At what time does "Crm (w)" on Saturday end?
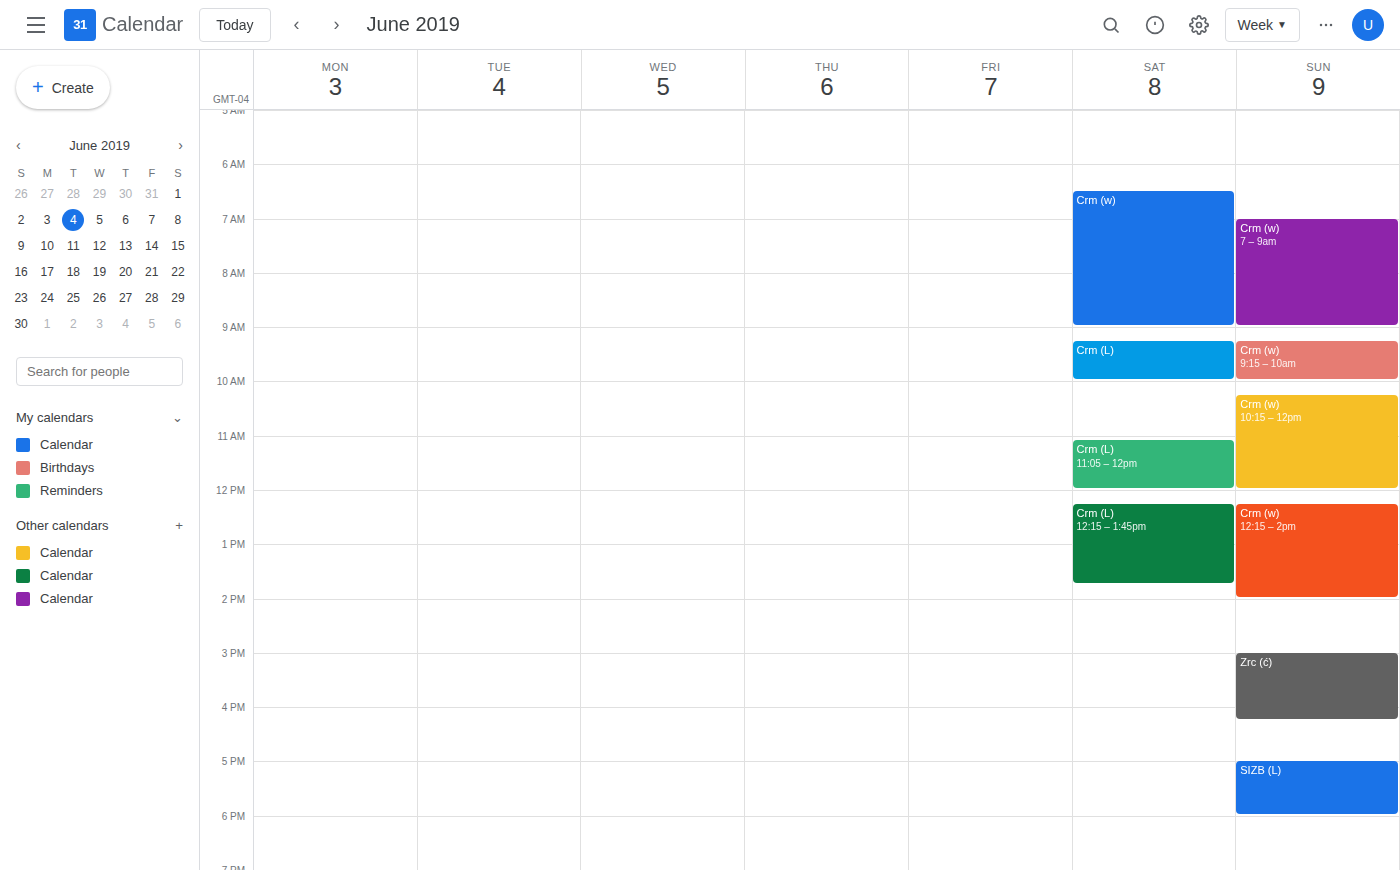
9:00 AM